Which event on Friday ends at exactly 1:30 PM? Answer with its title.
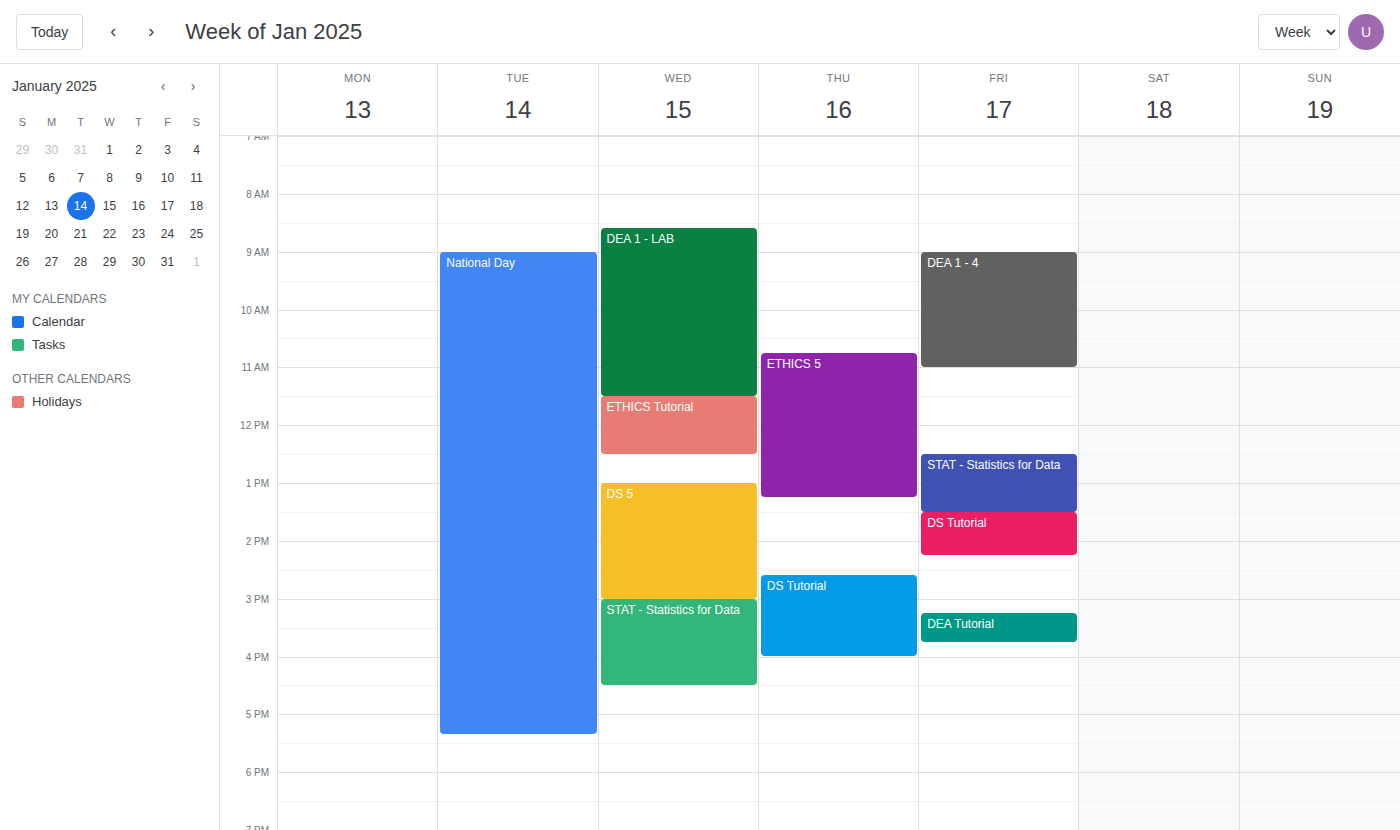
"STAT - Statistics for Data"